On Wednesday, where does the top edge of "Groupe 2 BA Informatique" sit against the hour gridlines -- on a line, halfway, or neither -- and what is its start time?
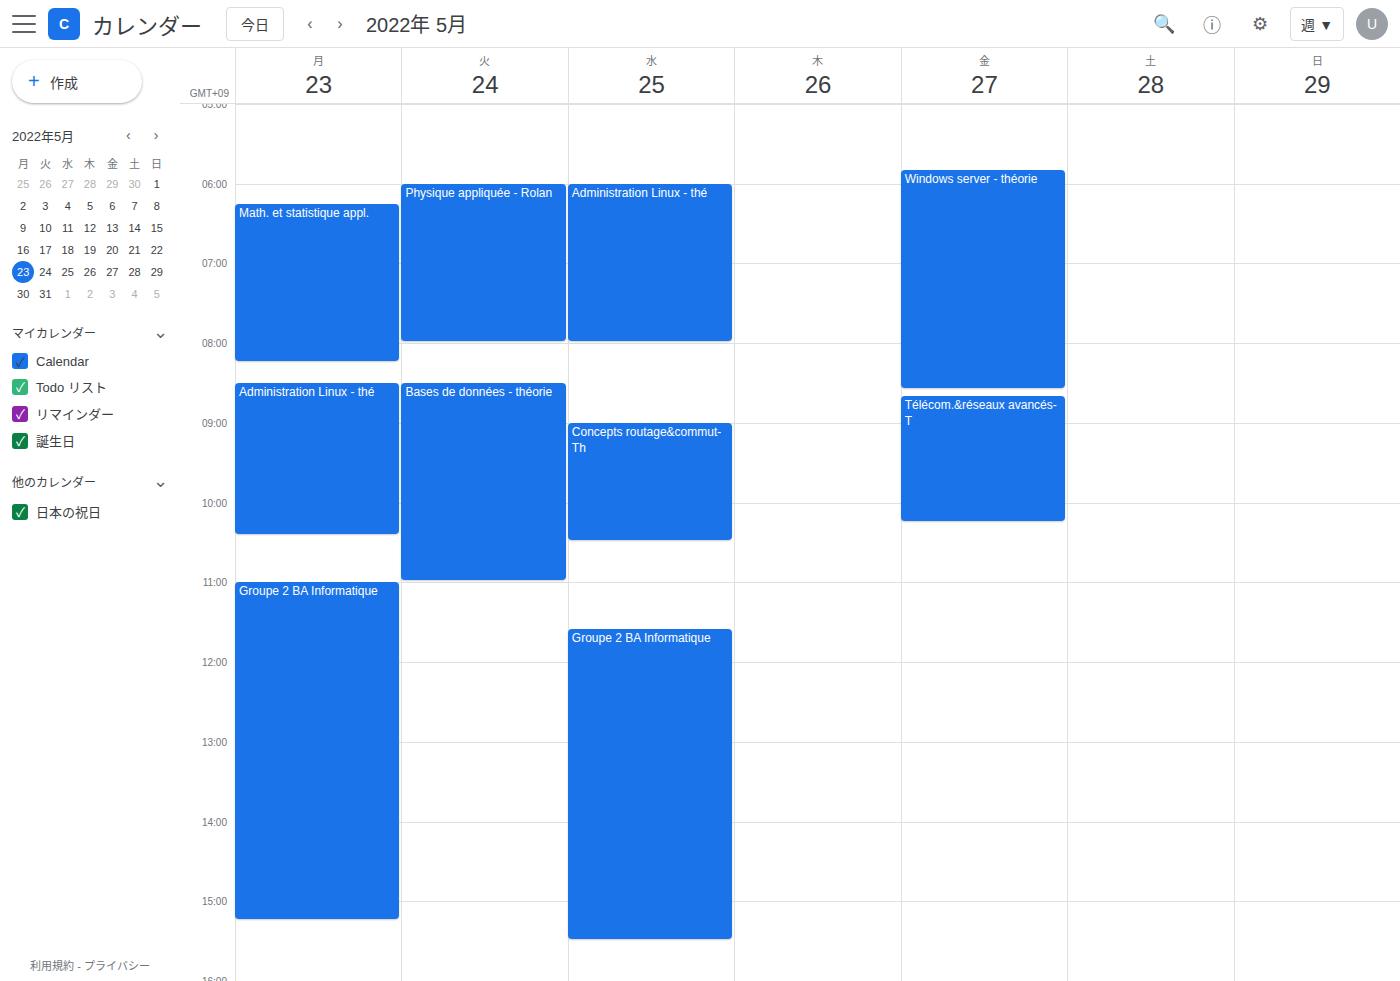
11:35 AM -- neither: 35 minutes below the 11 AM line and 25 minutes above the 12 PM line.